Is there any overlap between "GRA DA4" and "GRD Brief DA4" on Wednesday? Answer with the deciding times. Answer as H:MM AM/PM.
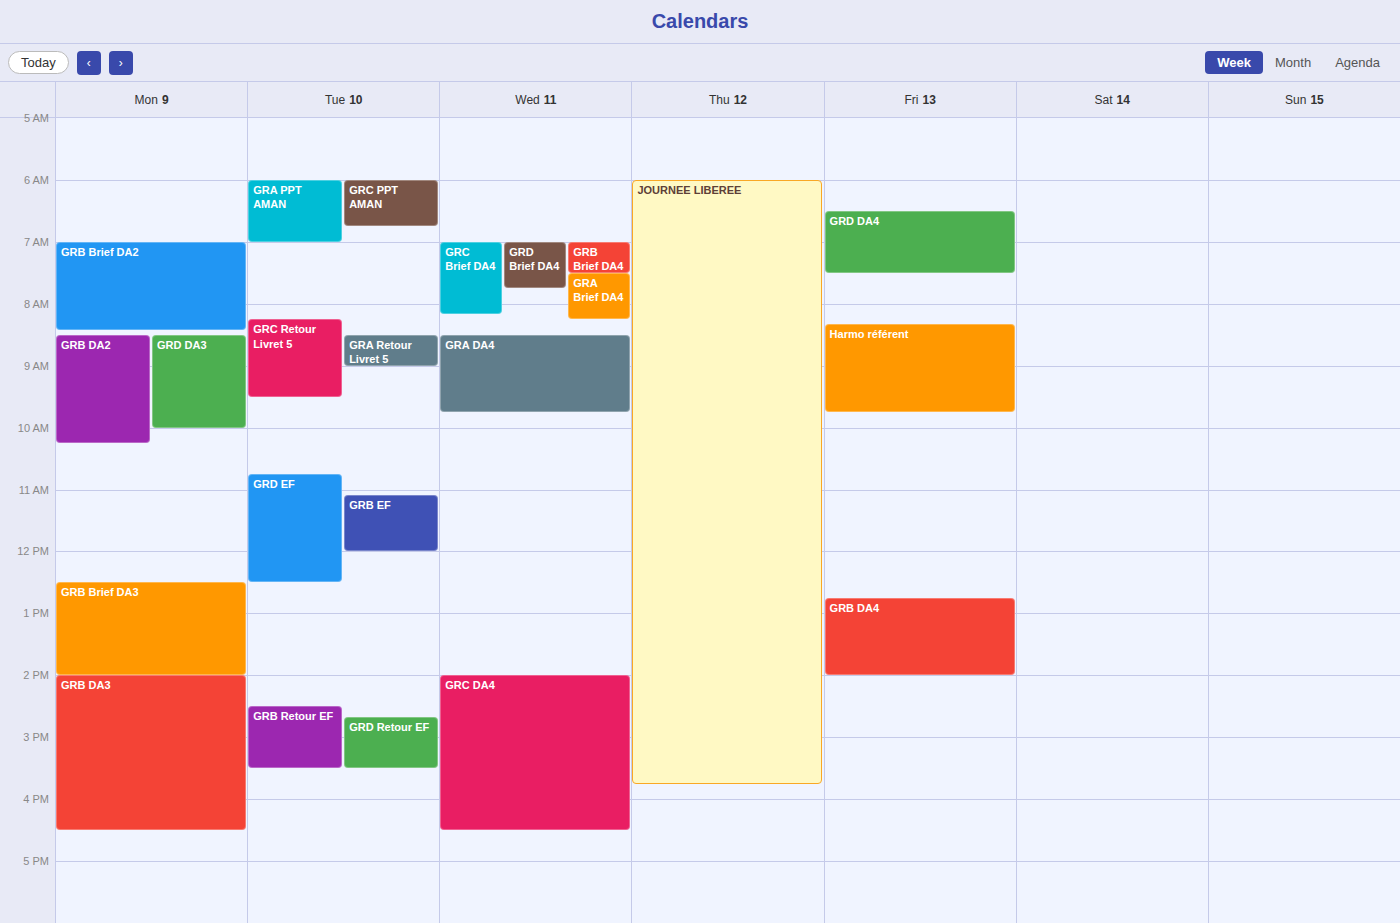
"GRD Brief DA4" ends at 7:45 AM and "GRA DA4" starts at 8:30 AM -- no overlap.